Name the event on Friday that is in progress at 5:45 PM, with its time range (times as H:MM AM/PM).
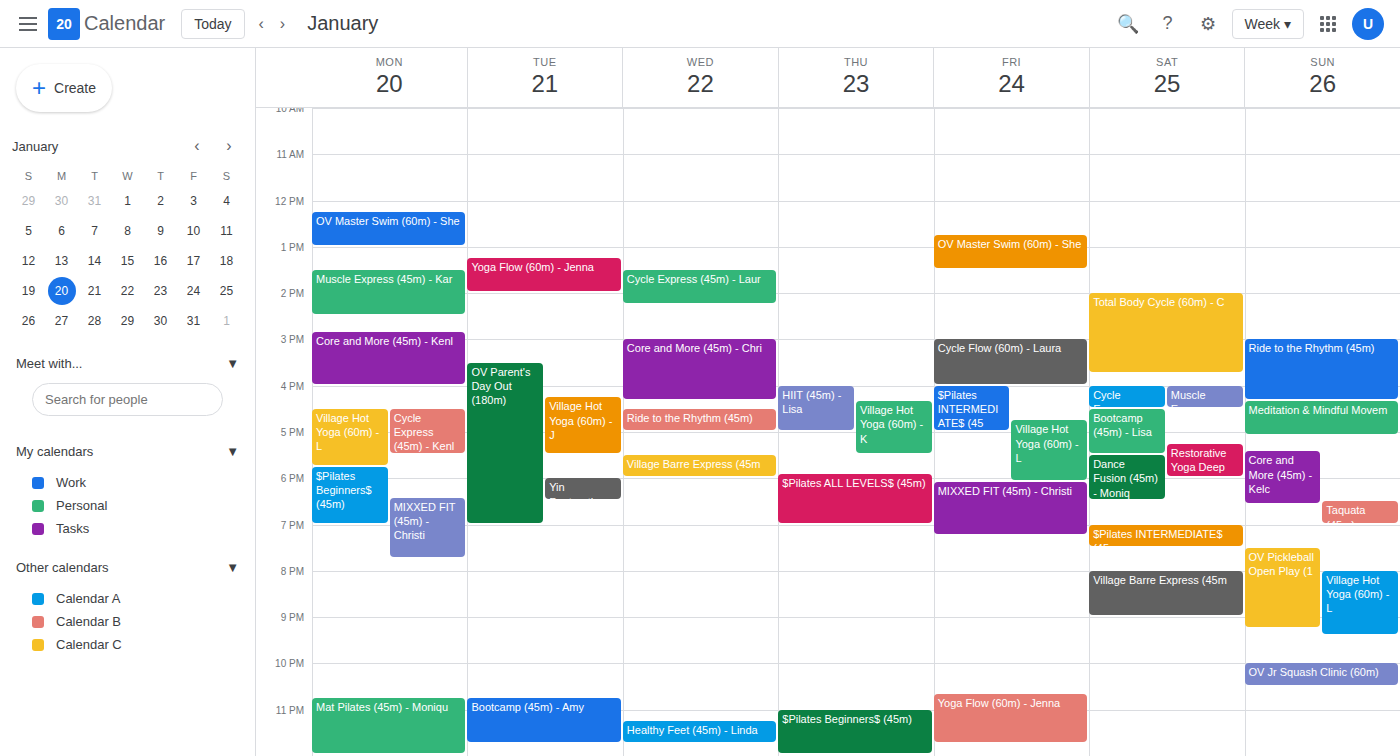
"Village Hot Yoga (60m) - L", 4:45 PM to 6:05 PM